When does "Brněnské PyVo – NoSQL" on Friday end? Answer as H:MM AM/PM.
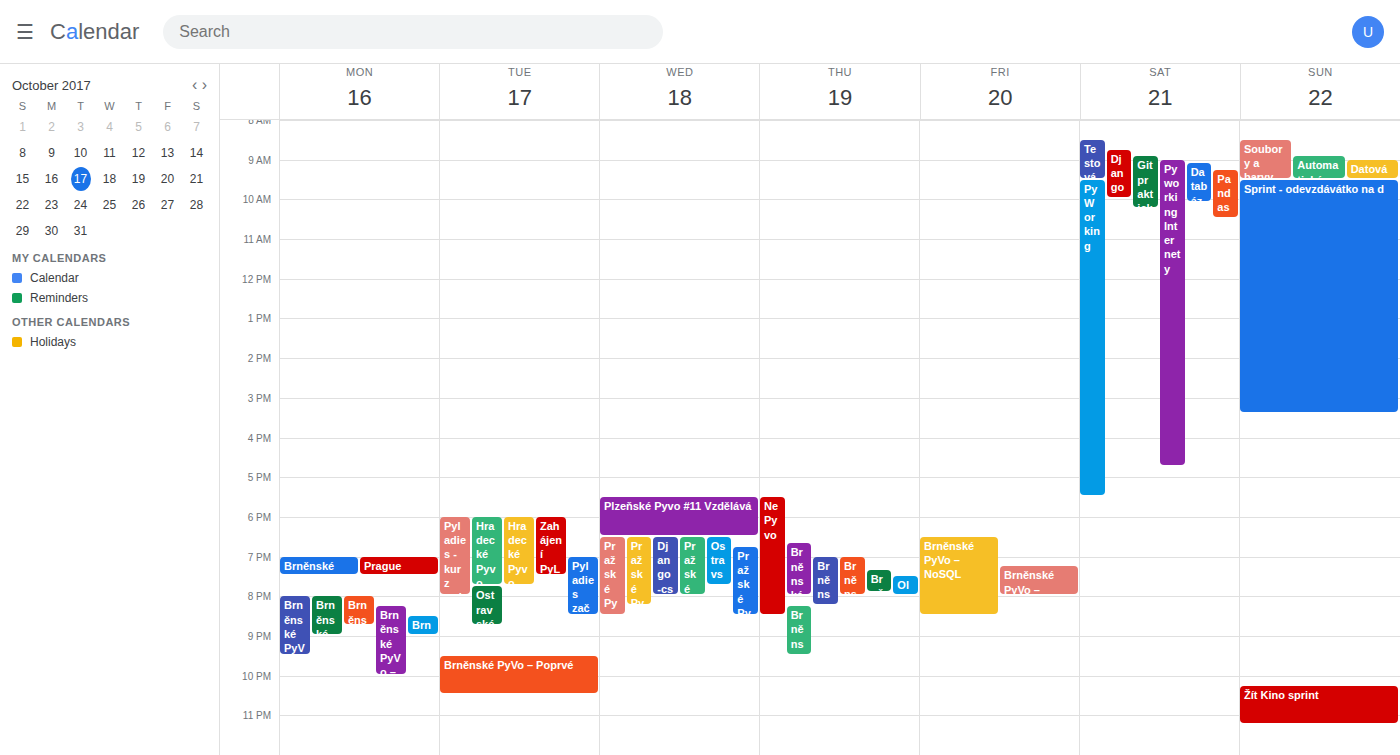
8:30 PM